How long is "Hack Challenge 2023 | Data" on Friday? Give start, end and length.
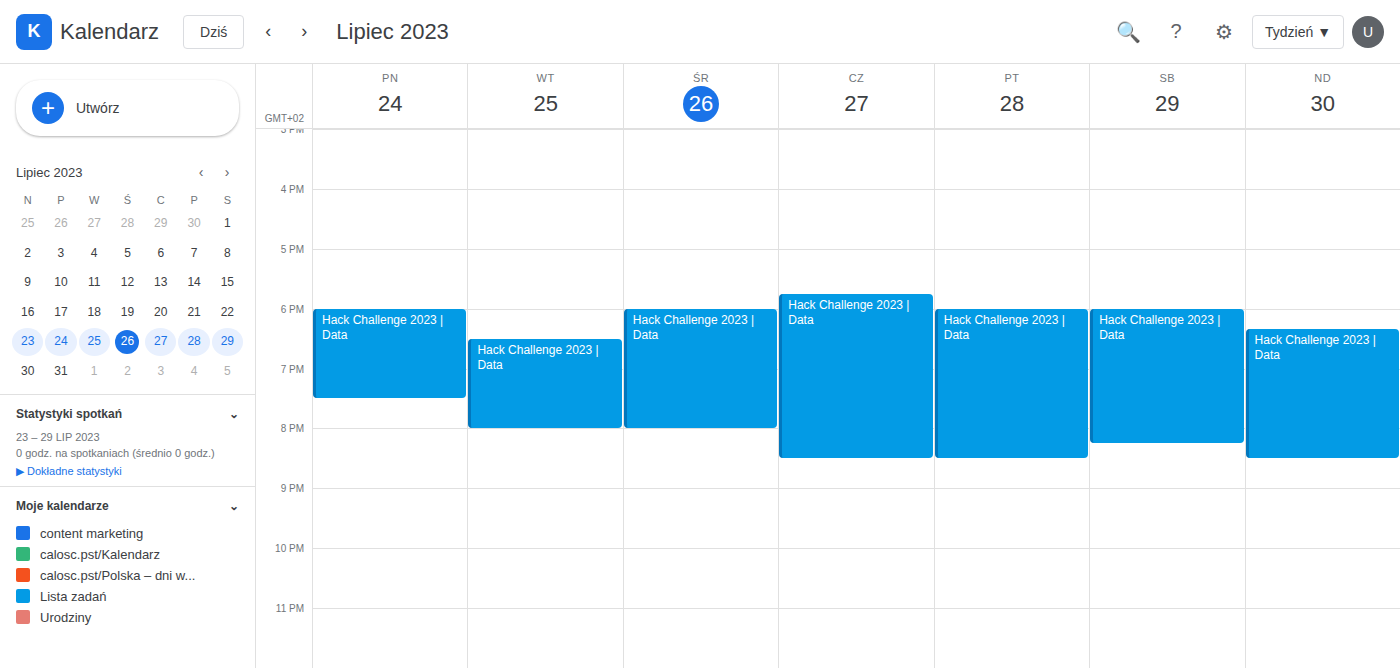
6:00 PM to 8:30 PM, 2 hours 30 minutes